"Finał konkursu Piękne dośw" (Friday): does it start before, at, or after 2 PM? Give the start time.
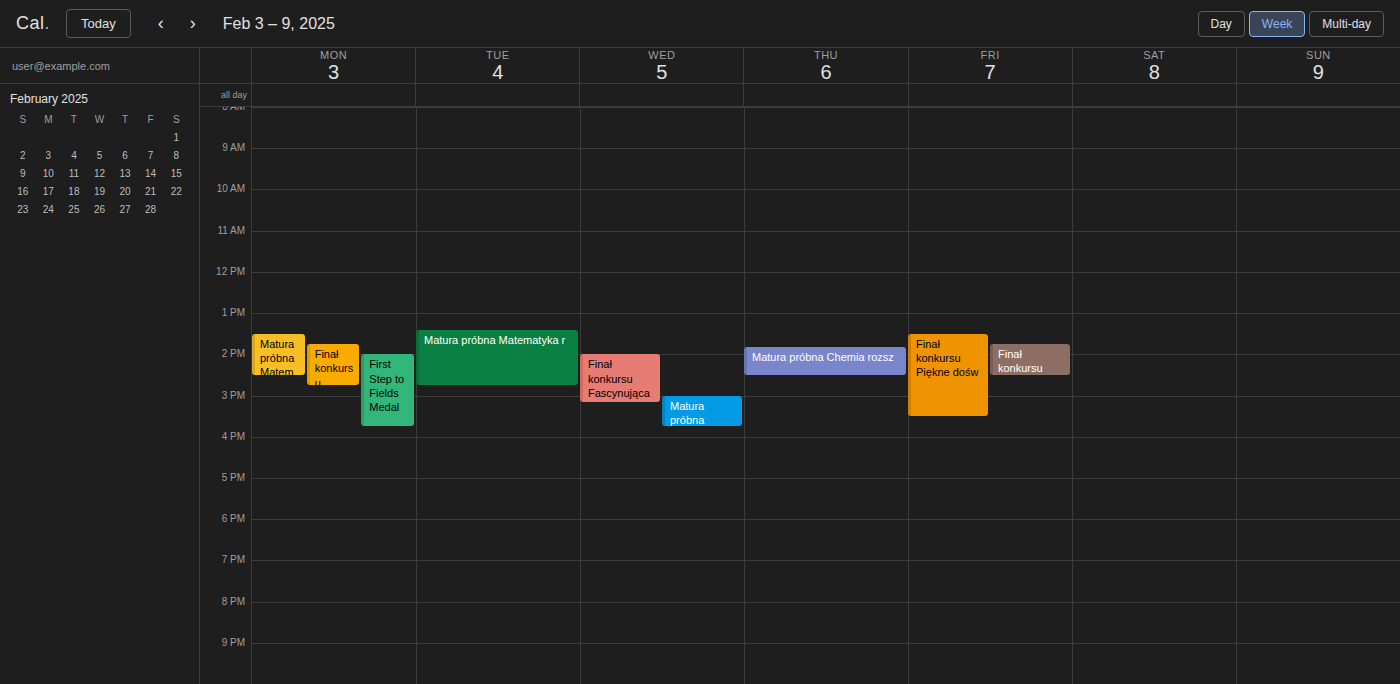
1:30 PM -- before 2 PM, 30 minutes above the 2 PM line.